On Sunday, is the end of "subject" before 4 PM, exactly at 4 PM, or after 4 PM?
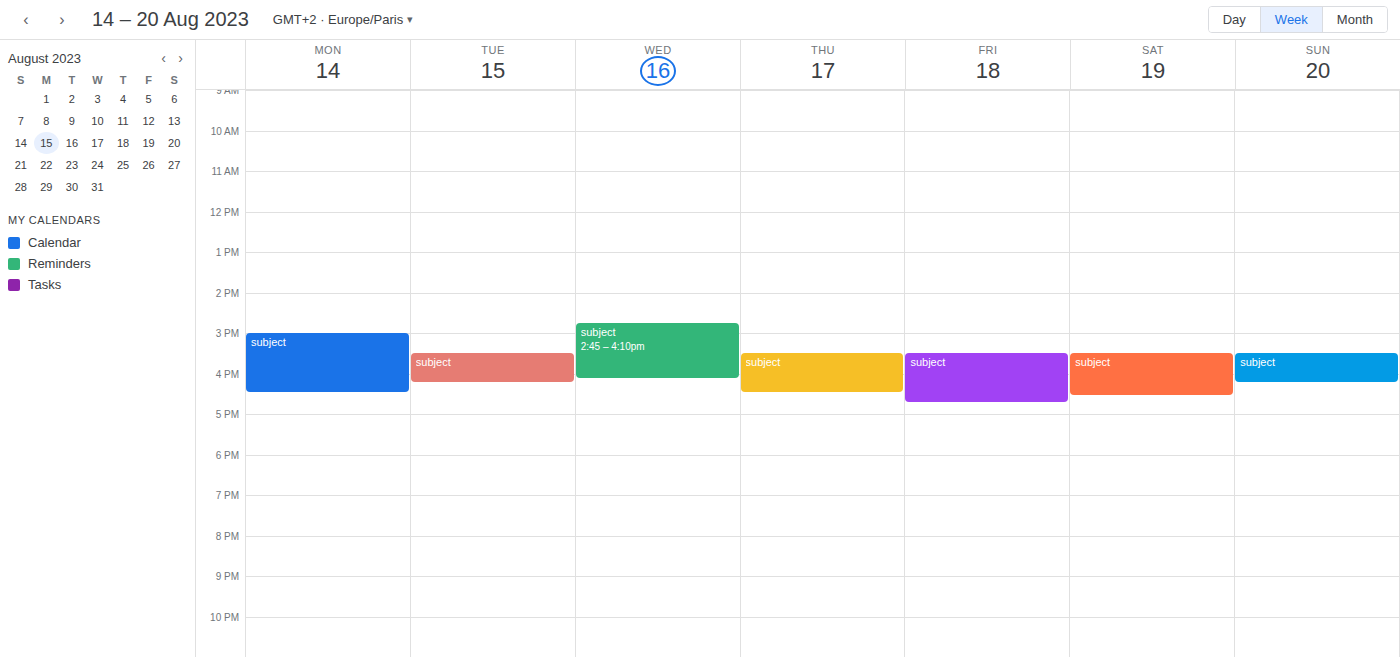
4:15 PM -- after 4 PM, 15 minutes below the 4 PM line.